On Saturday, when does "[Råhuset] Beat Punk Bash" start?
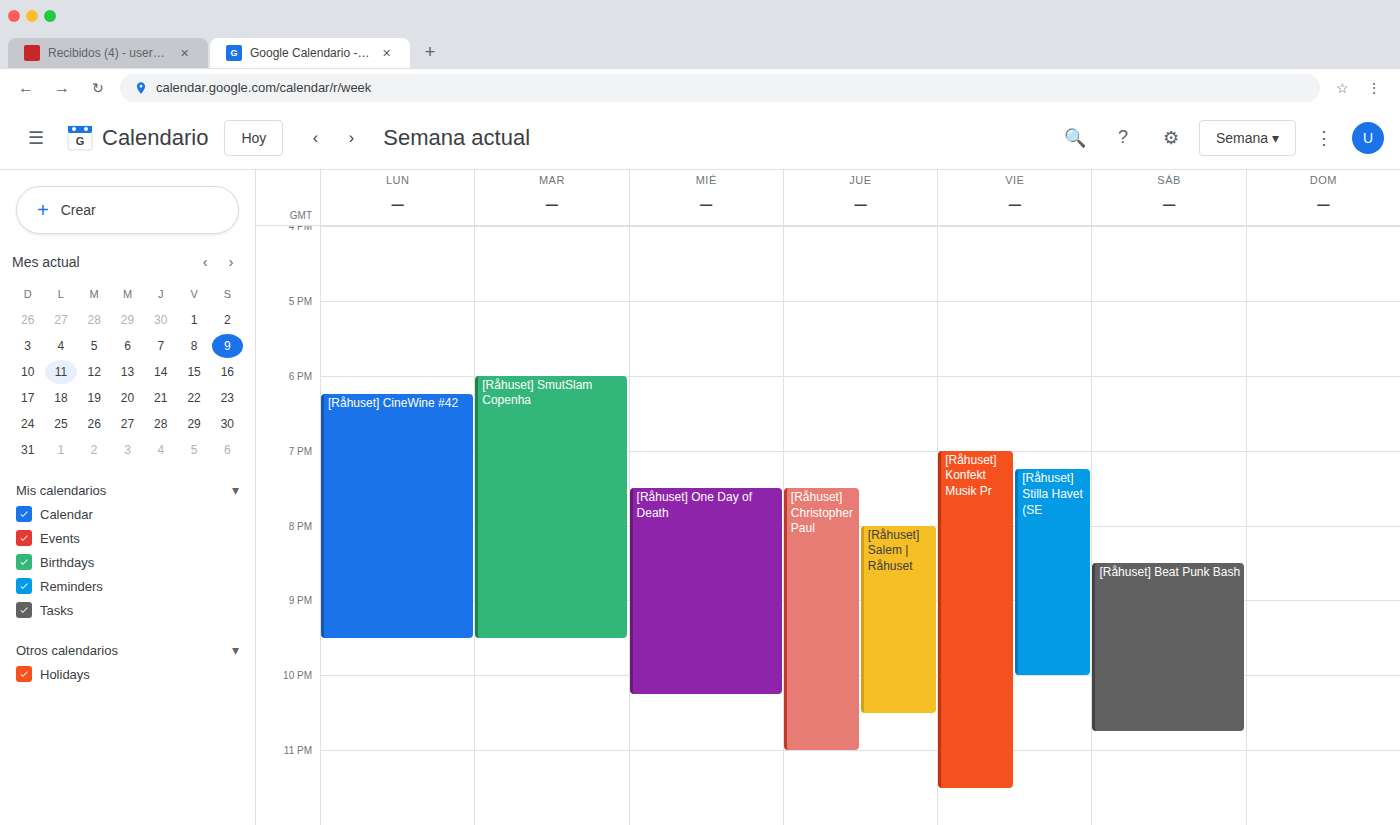
8:30 PM